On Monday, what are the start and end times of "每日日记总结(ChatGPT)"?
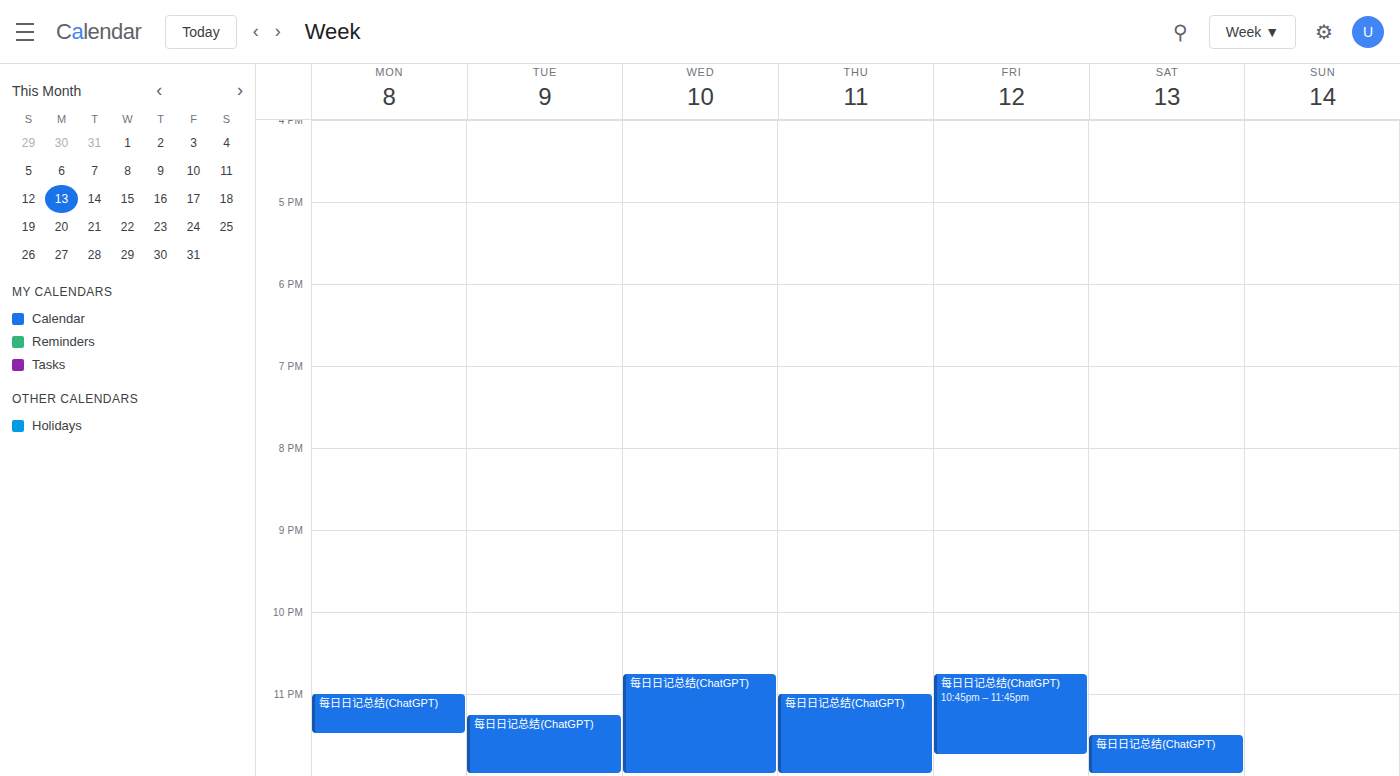
11:00 PM to 11:30 PM